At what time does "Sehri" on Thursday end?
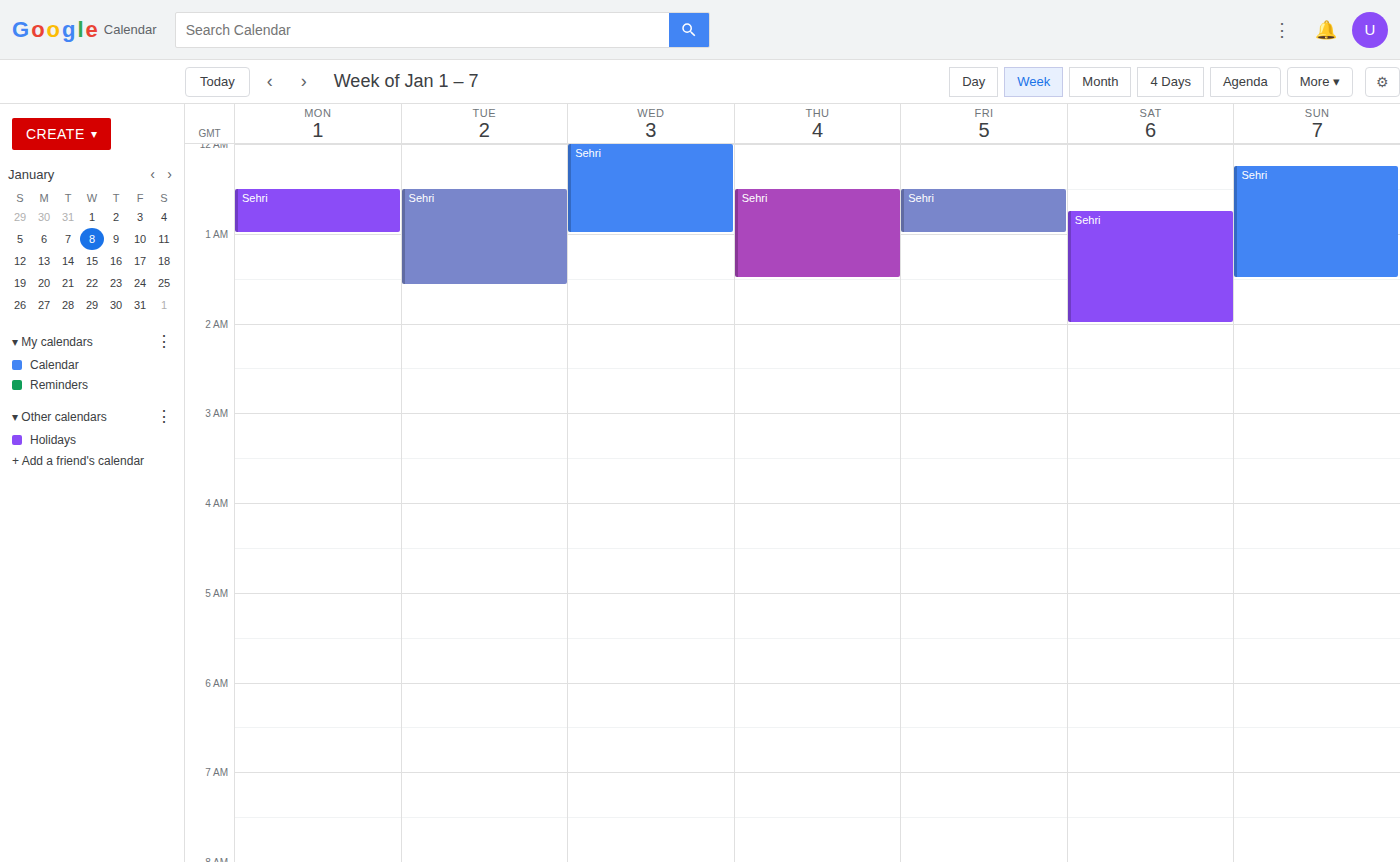
1:30 AM